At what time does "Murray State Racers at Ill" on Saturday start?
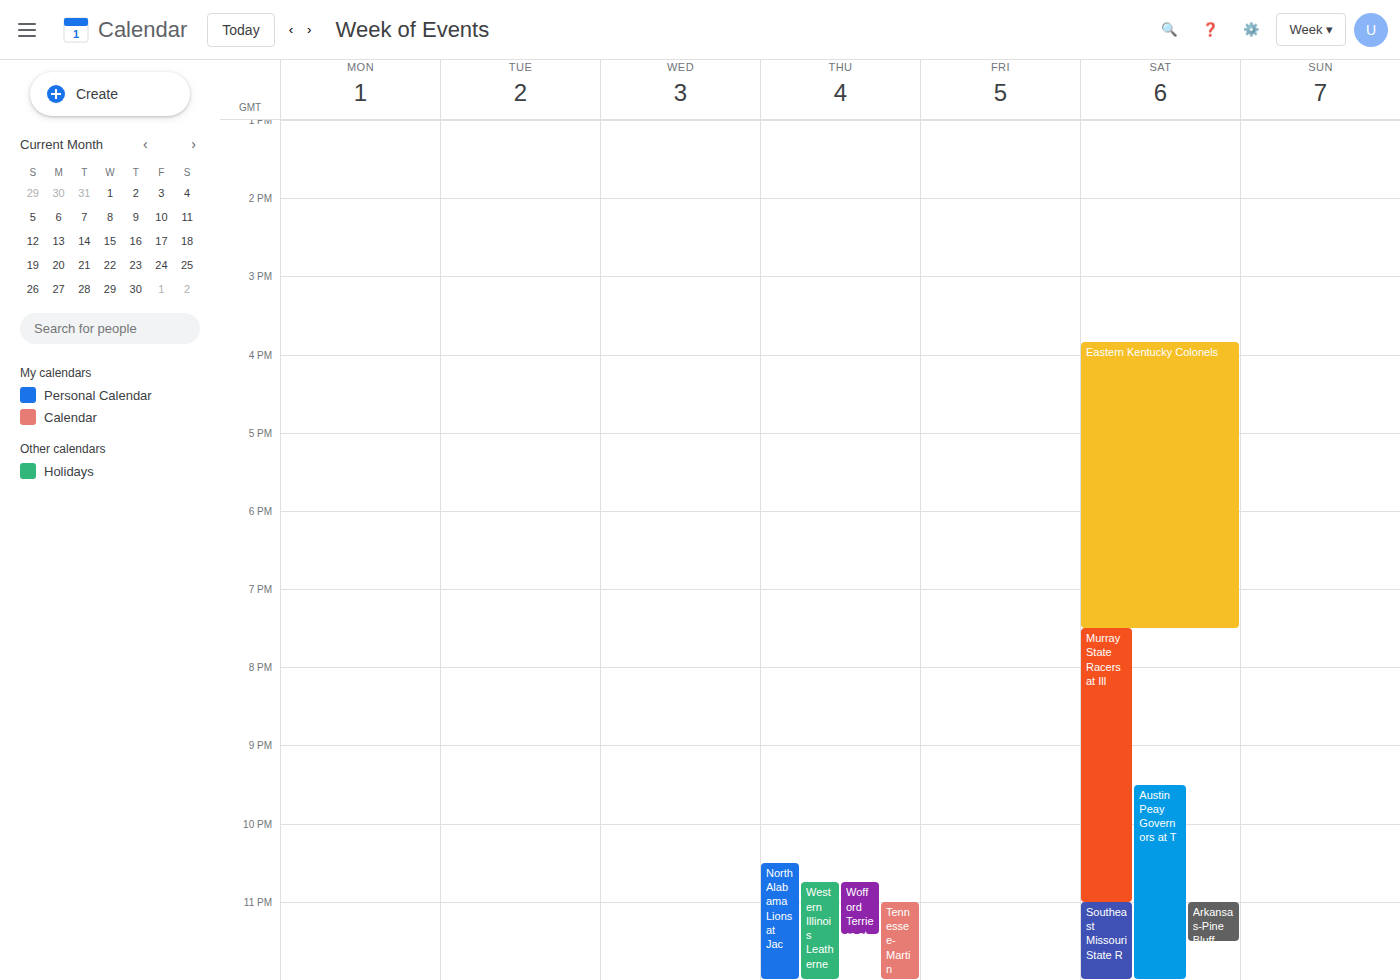
19:30